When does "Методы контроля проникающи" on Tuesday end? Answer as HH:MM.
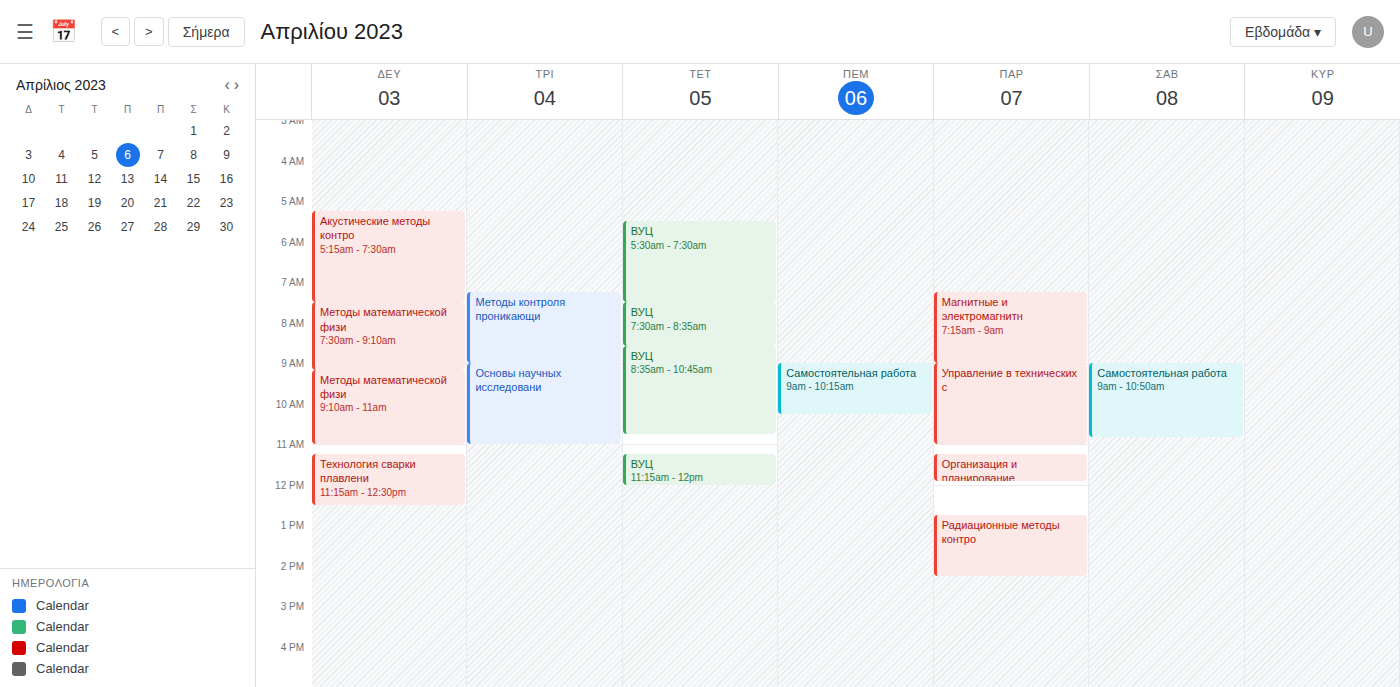
09:00